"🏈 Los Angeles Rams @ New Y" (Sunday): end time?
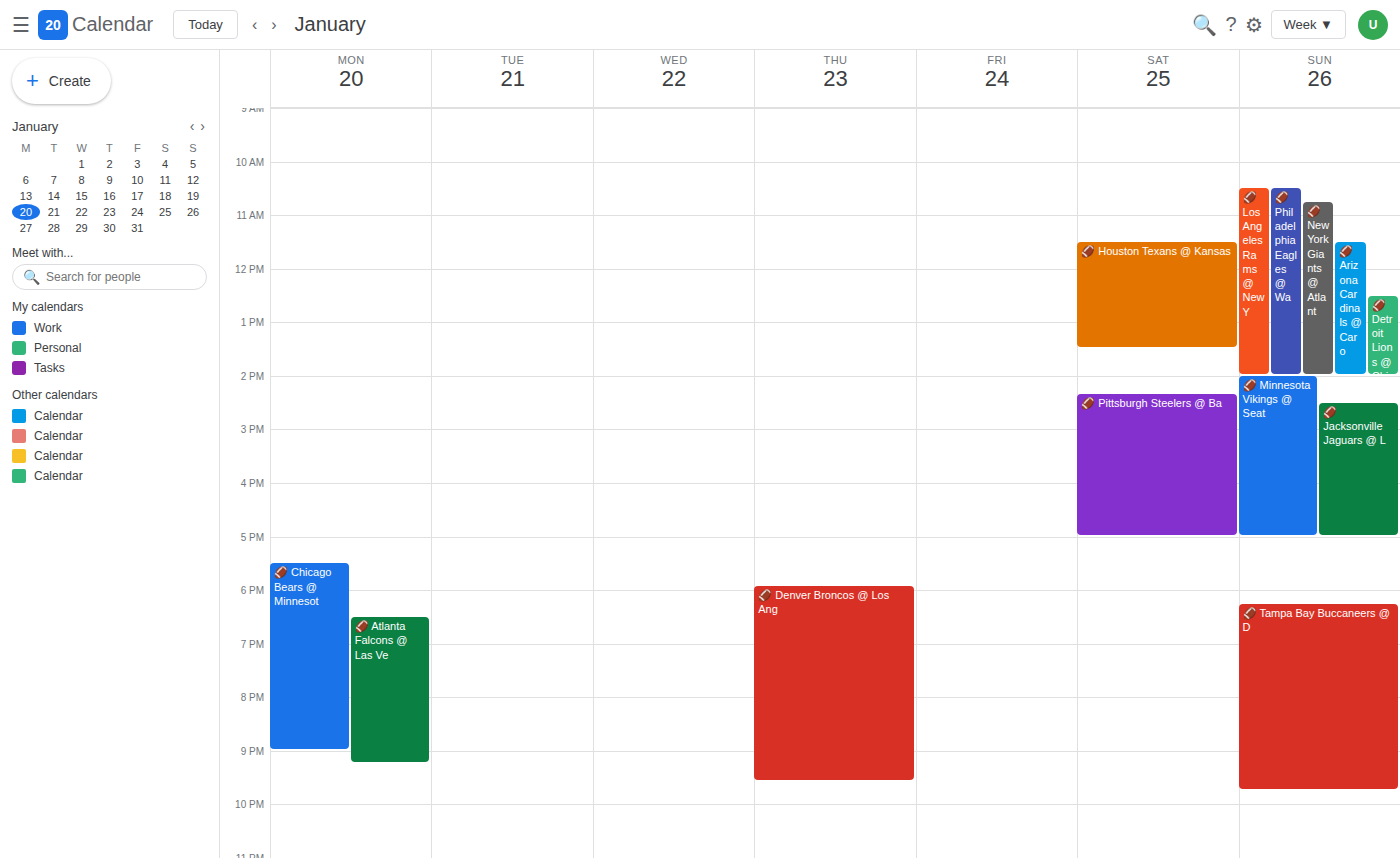
14:00